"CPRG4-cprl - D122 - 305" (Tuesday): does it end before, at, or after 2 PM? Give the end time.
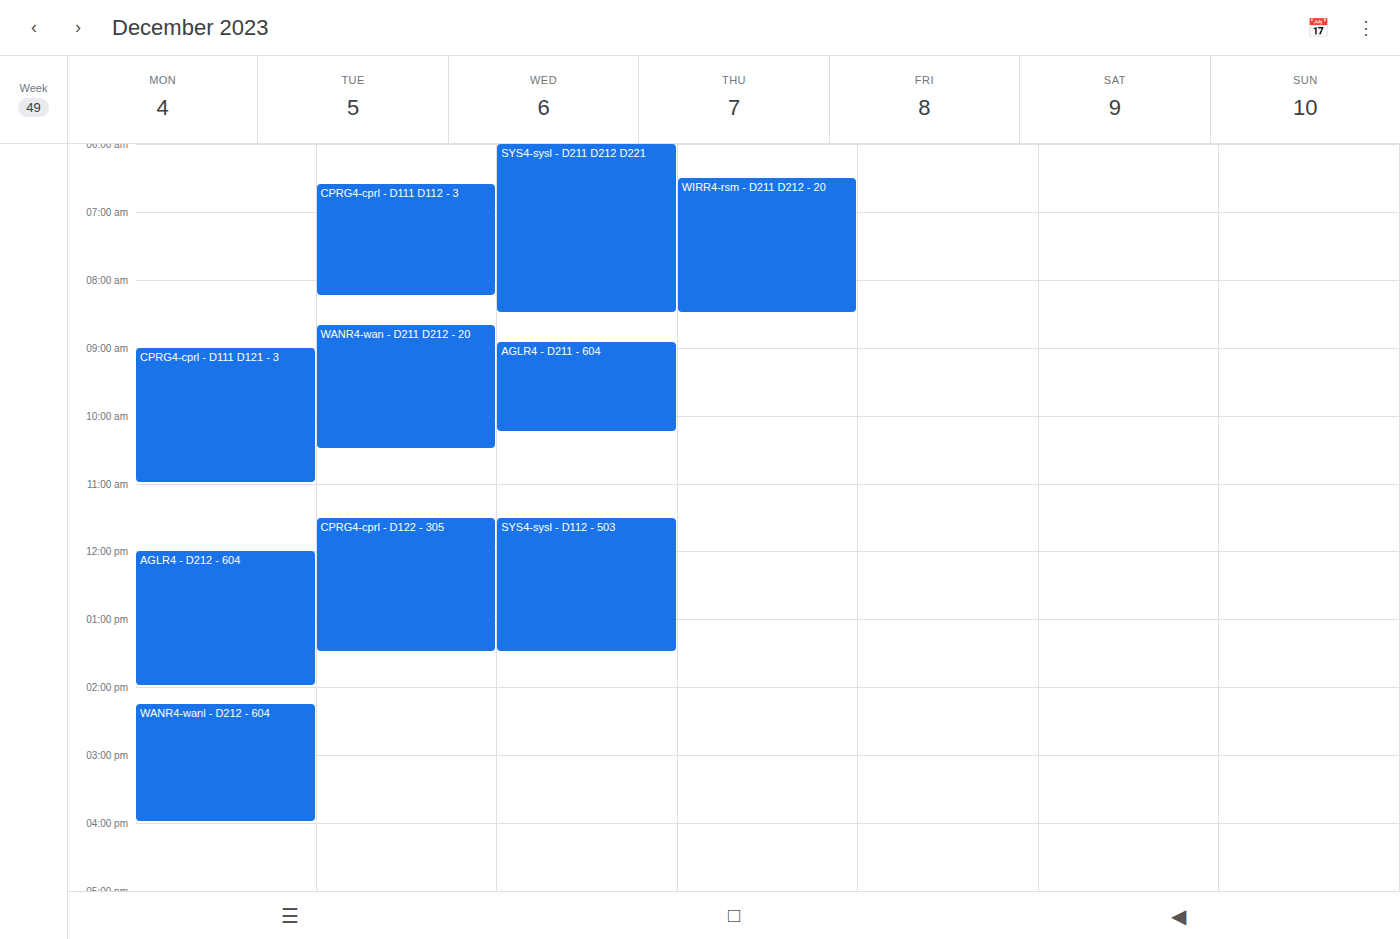
1:30 PM -- before 2 PM, 30 minutes above the 2 PM line.